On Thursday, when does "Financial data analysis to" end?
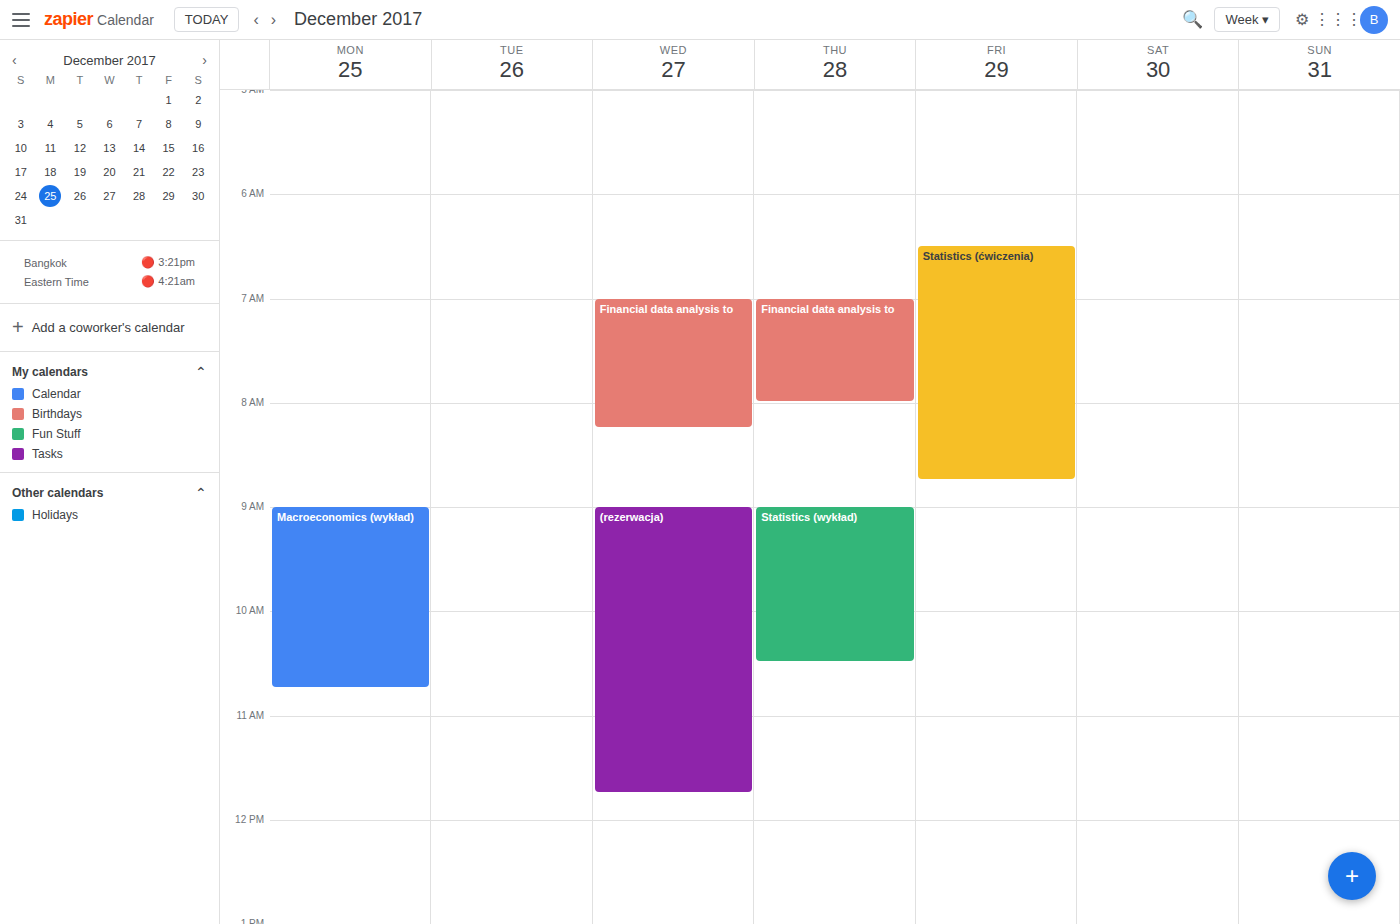
8:00 AM